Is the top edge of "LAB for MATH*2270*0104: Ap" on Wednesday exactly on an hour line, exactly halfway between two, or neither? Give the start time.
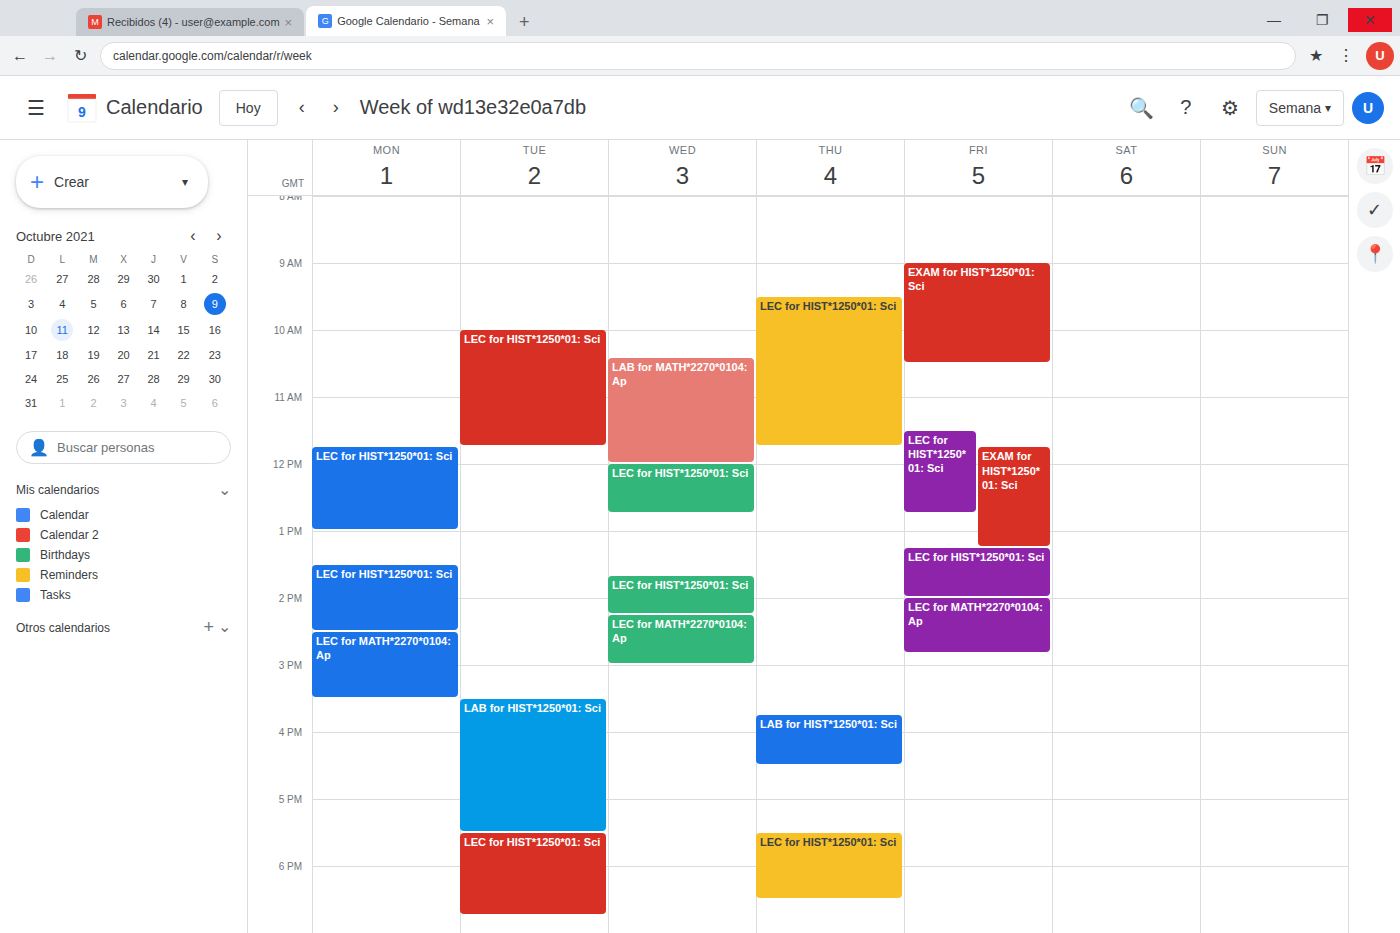
10:25 AM -- neither: 25 minutes below the 10 AM line and 35 minutes above the 11 AM line.